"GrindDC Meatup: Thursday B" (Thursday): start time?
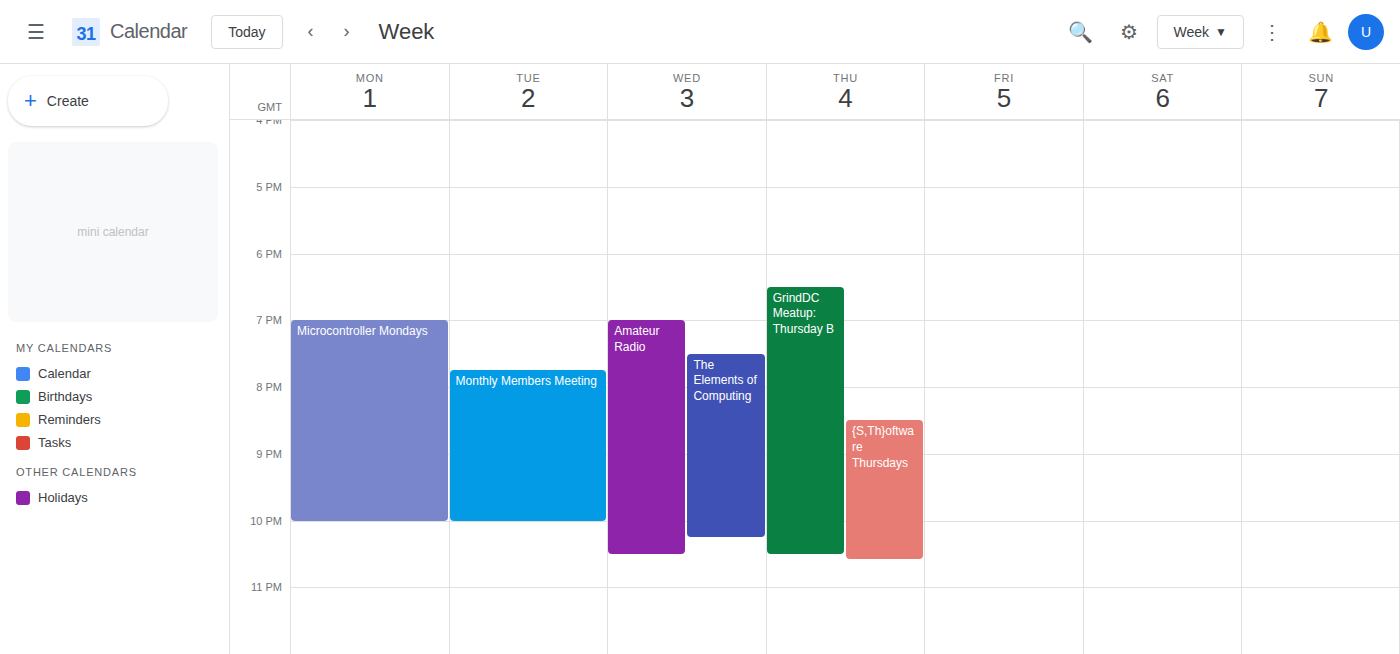
6:30 PM